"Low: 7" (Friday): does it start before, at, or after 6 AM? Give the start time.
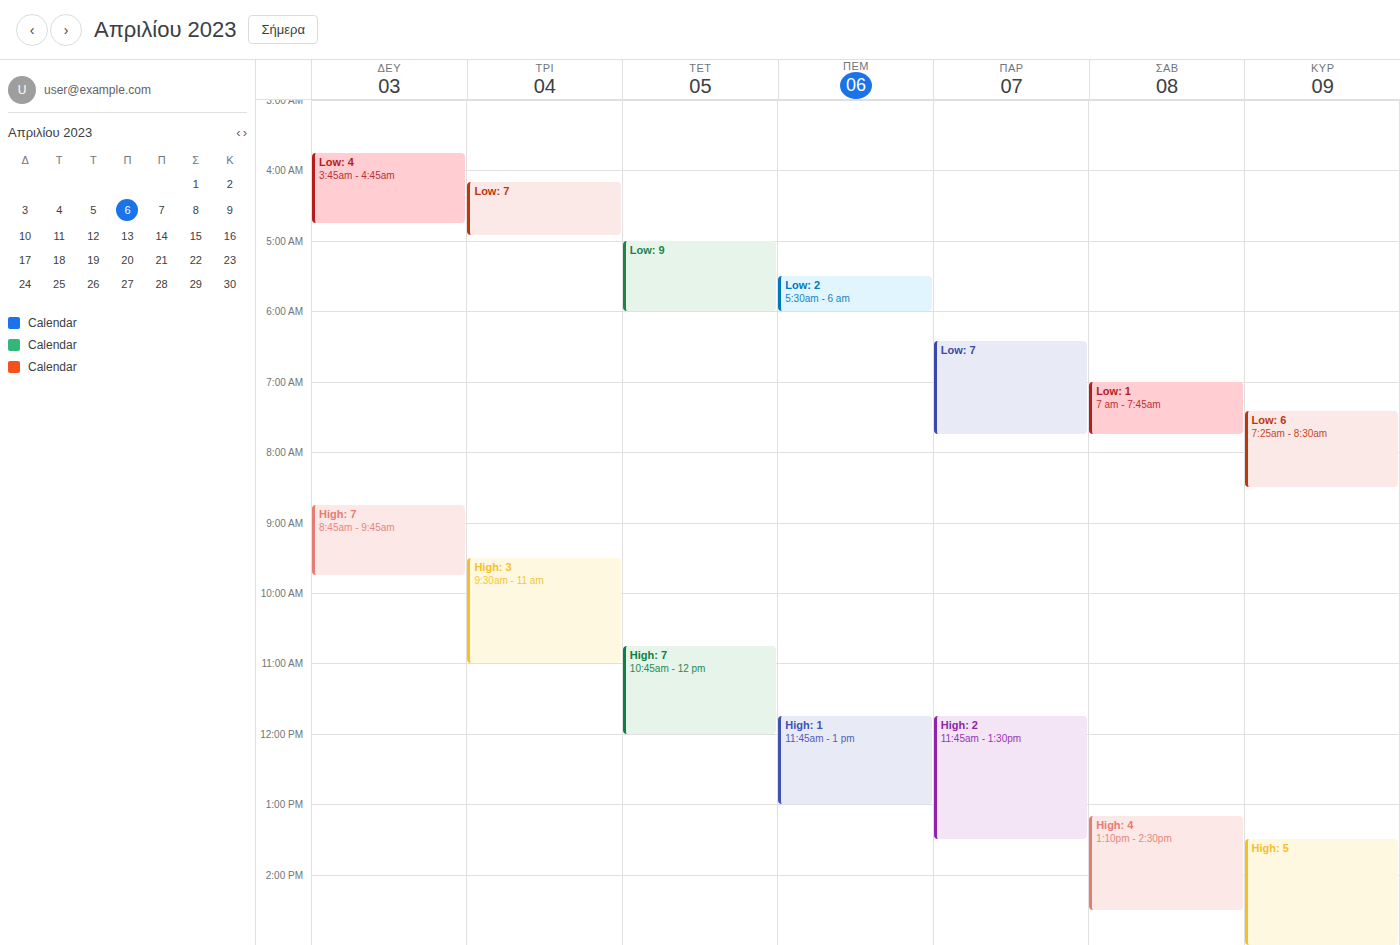
6:25 AM -- after 6 AM, 25 minutes below the 6 AM line.